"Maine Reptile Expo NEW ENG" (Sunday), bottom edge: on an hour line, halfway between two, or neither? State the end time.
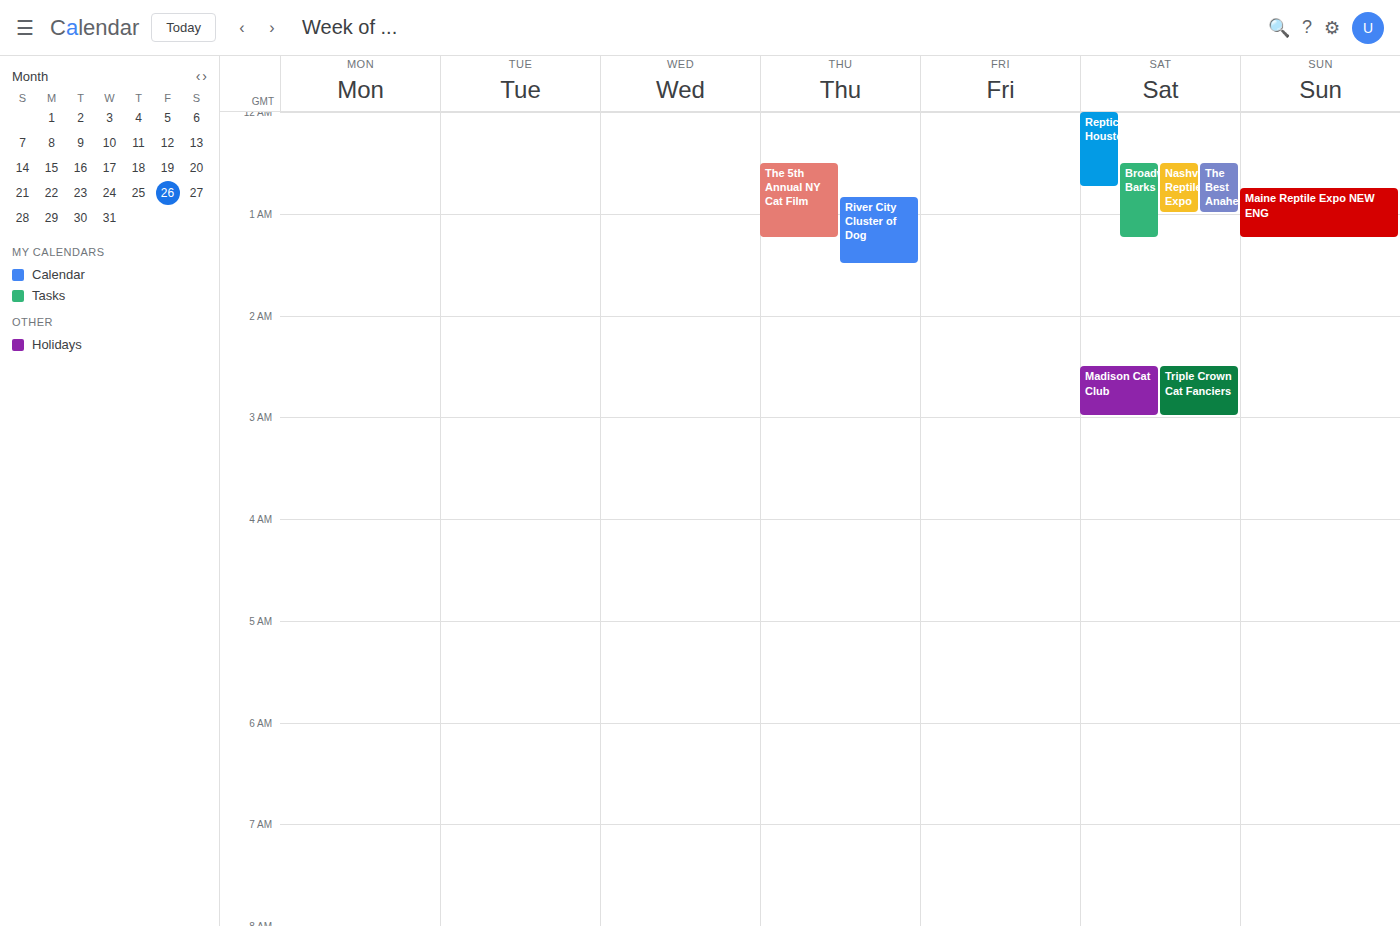
1:15 AM -- neither: a quarter of the way from the 1 AM line to the 2 AM line.